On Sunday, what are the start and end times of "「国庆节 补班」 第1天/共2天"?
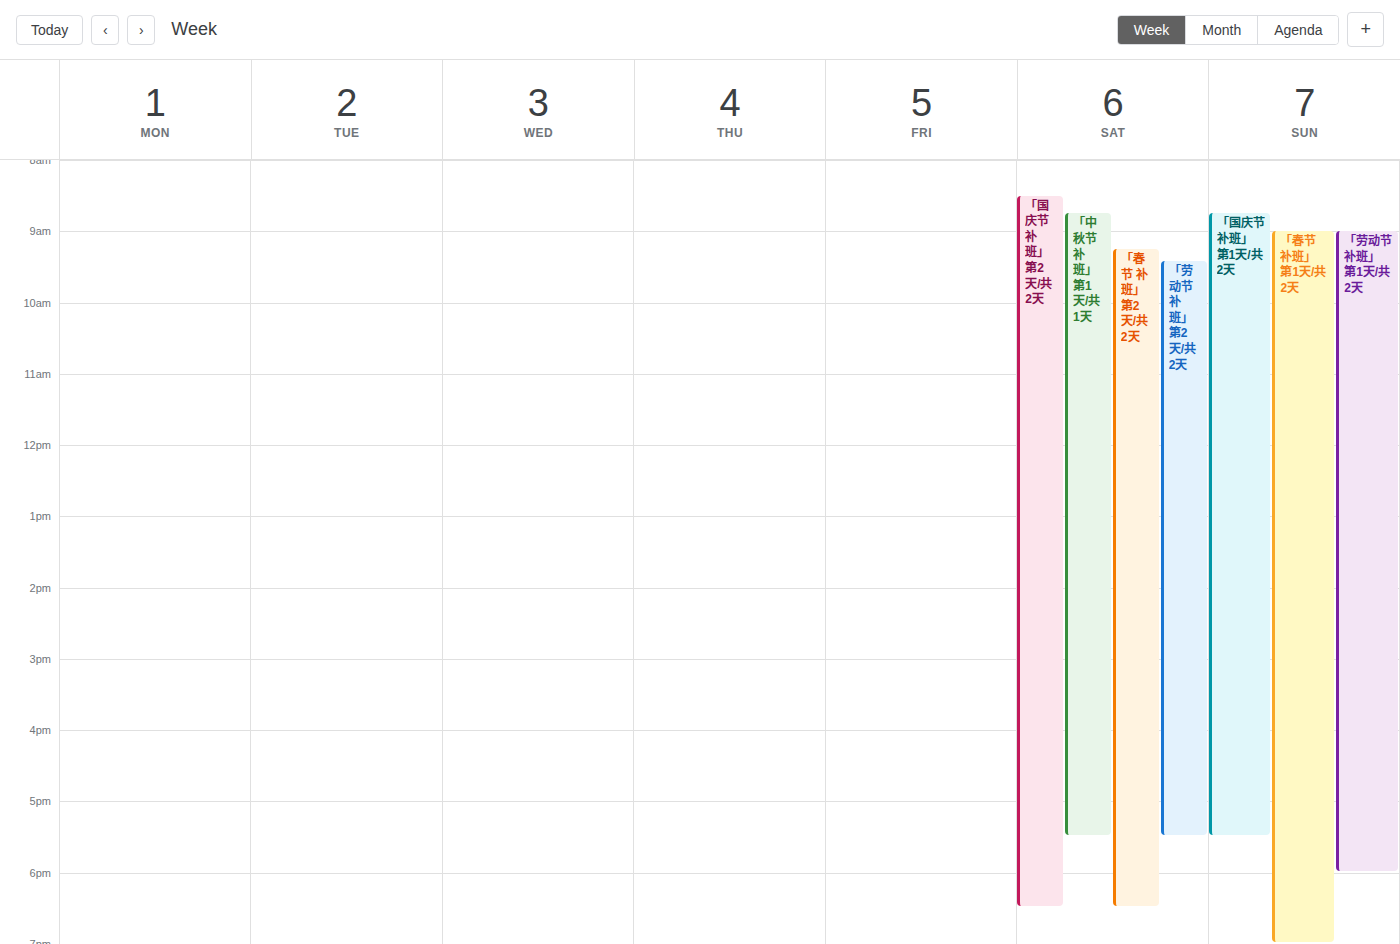
8:45 AM to 5:30 PM